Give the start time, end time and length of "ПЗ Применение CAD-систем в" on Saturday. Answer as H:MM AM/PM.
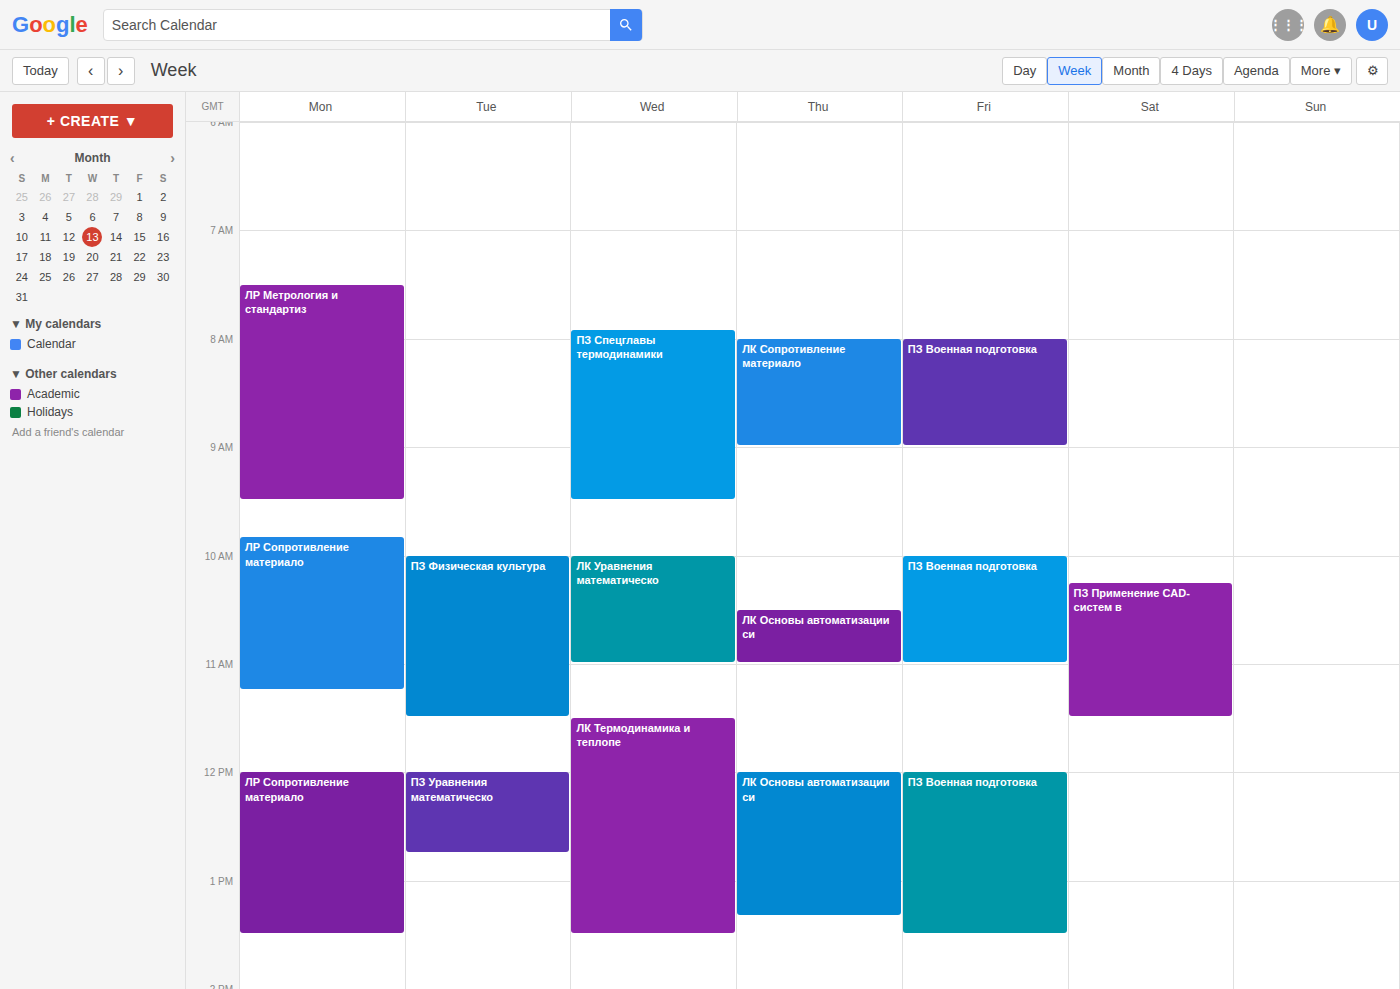
10:15 AM to 11:30 AM, 1 hour 15 minutes